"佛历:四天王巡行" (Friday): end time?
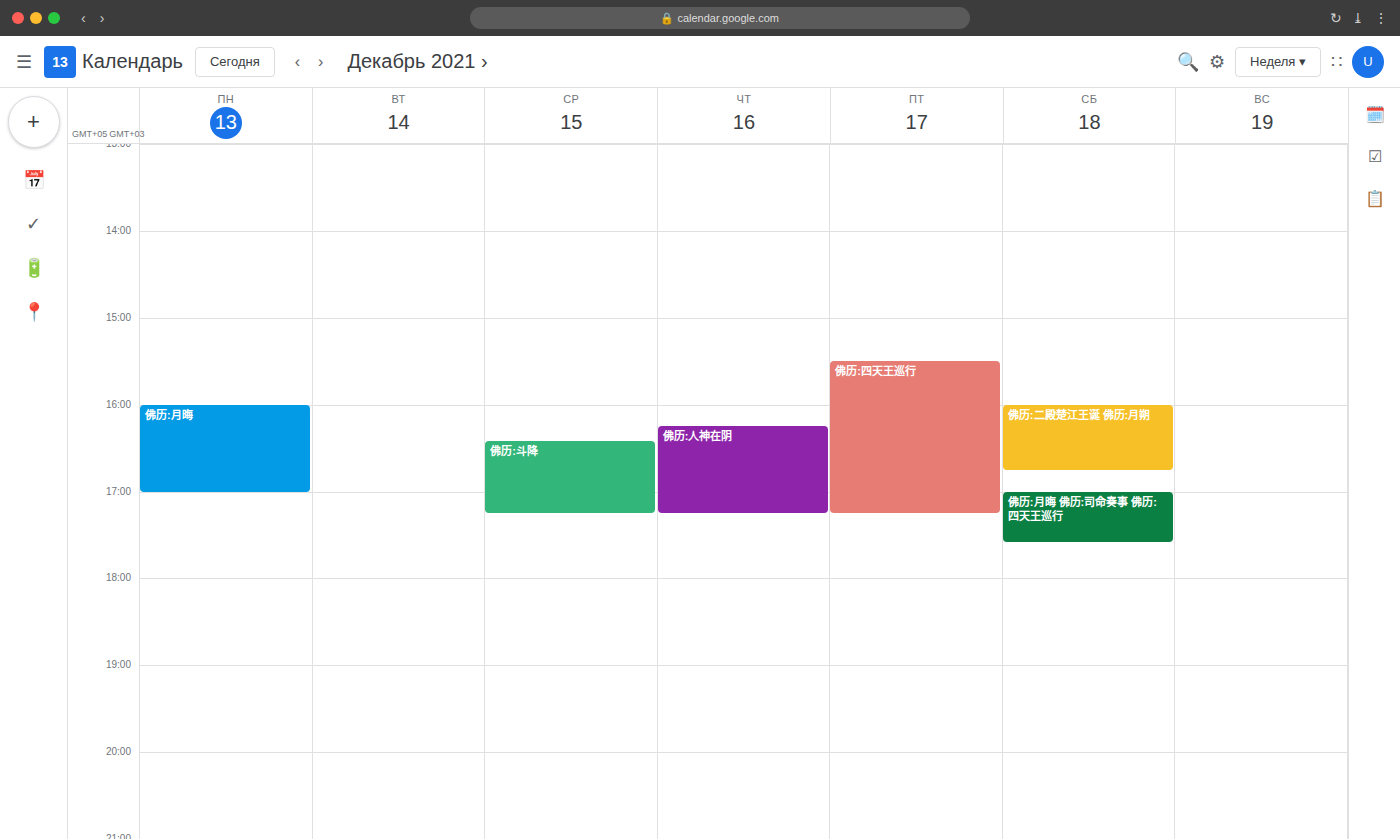
5:15 PM